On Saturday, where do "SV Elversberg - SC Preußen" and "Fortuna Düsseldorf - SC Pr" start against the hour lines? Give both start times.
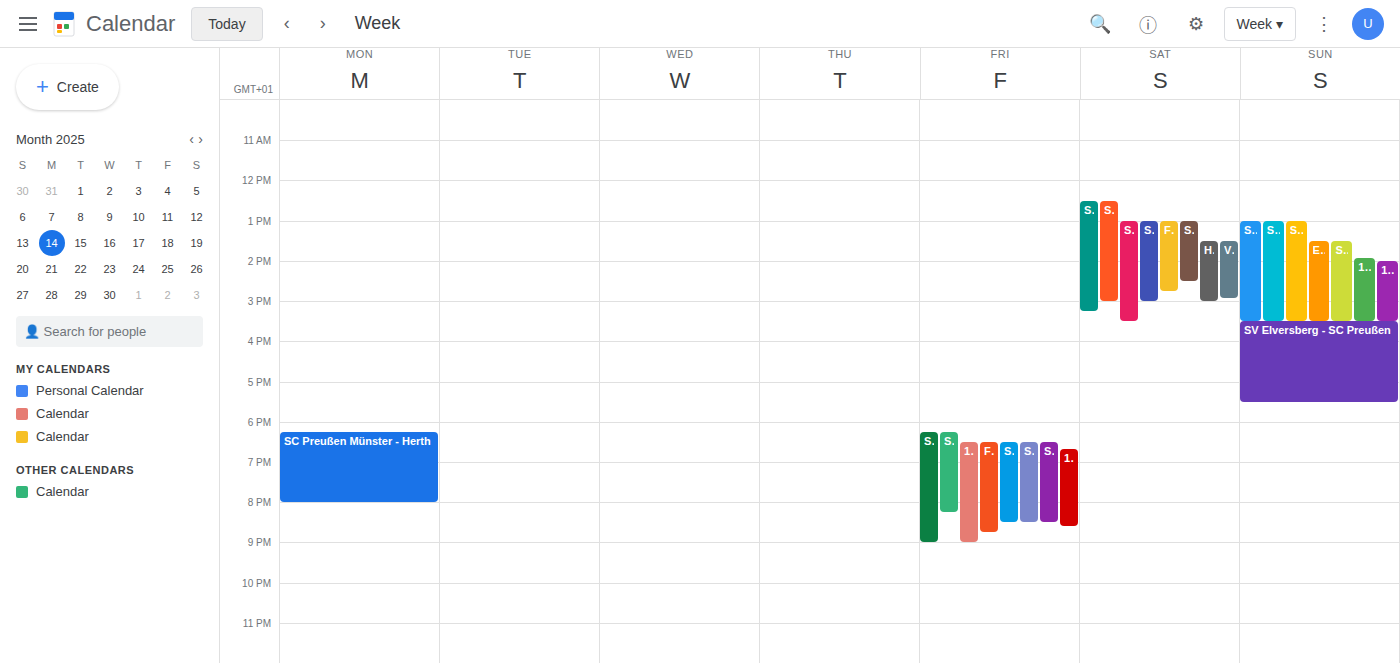
"SV Elversberg - SC Preußen": 12:30, halfway between the 12:00 and 13:00 lines. "Fortuna Düsseldorf - SC Pr": 13:00, exactly on the 13:00 line.